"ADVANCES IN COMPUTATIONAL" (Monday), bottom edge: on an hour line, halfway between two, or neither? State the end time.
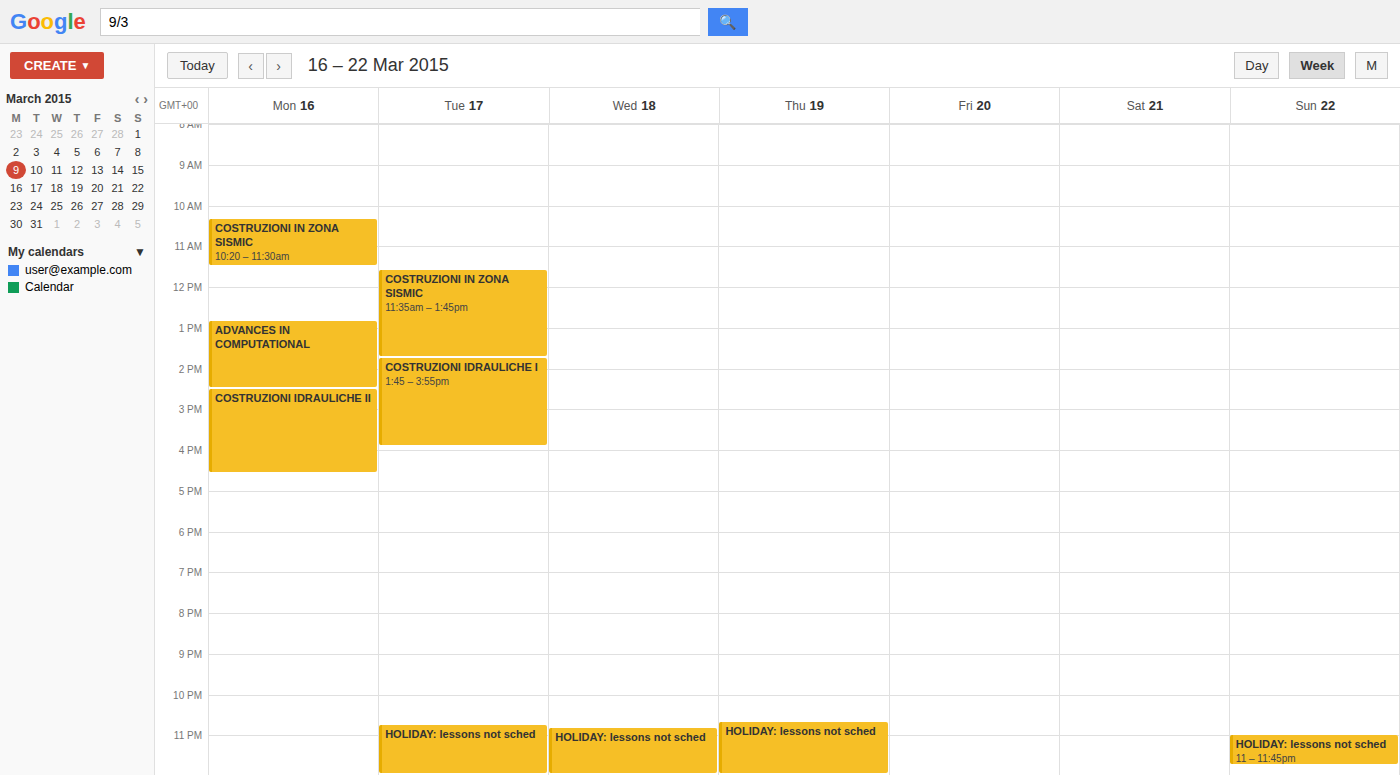
2:30 PM -- halfway between the 2 PM and 3 PM lines.